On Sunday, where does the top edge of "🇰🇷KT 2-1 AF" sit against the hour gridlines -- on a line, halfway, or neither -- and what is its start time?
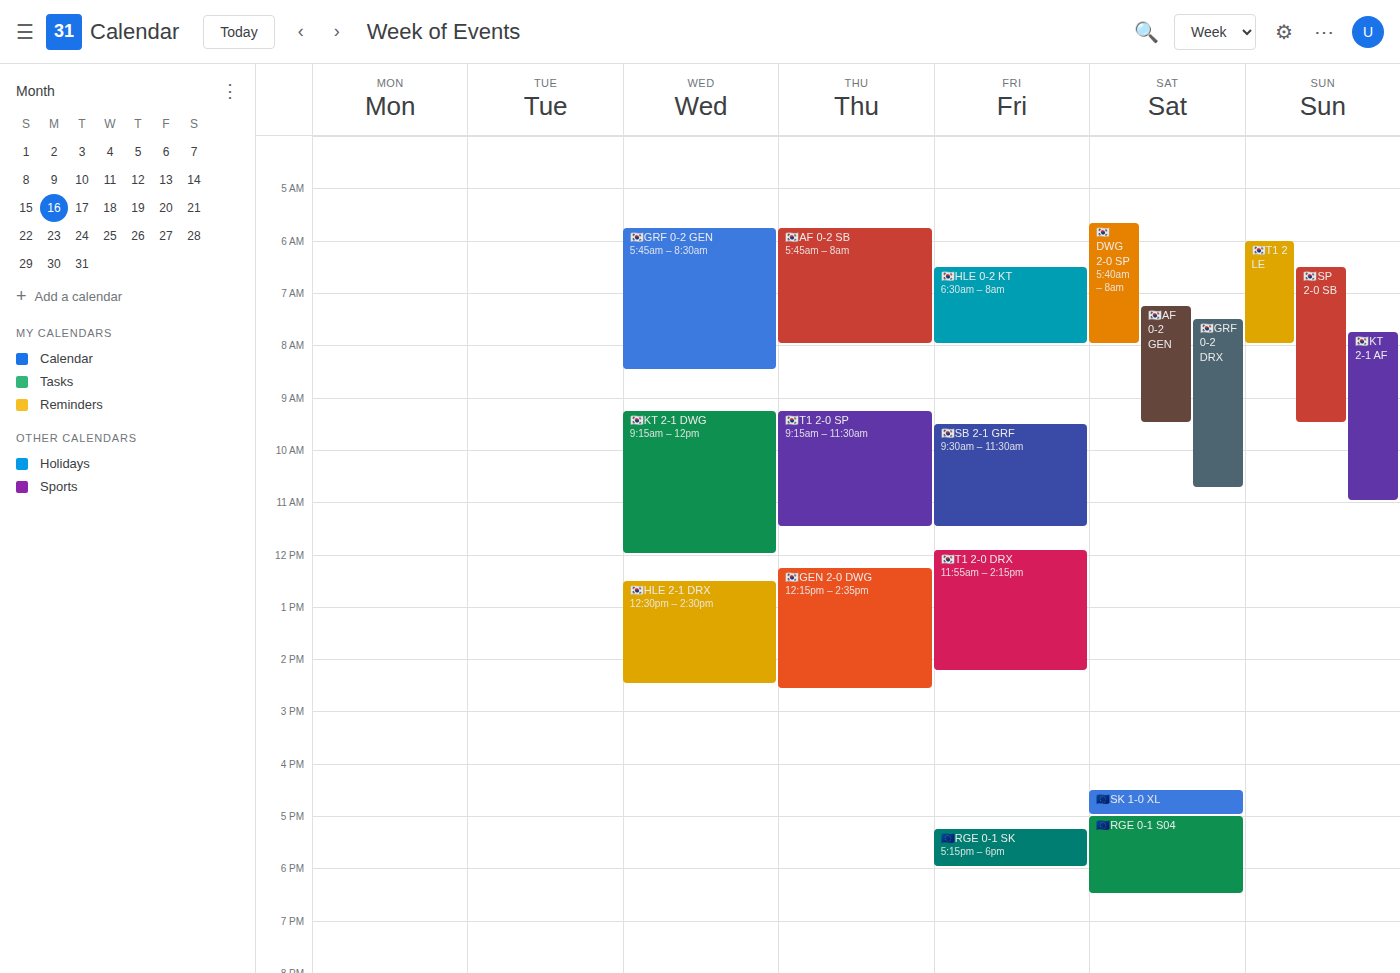
7:45 AM -- neither: three quarters of the way from the 7 AM line to the 8 AM line.